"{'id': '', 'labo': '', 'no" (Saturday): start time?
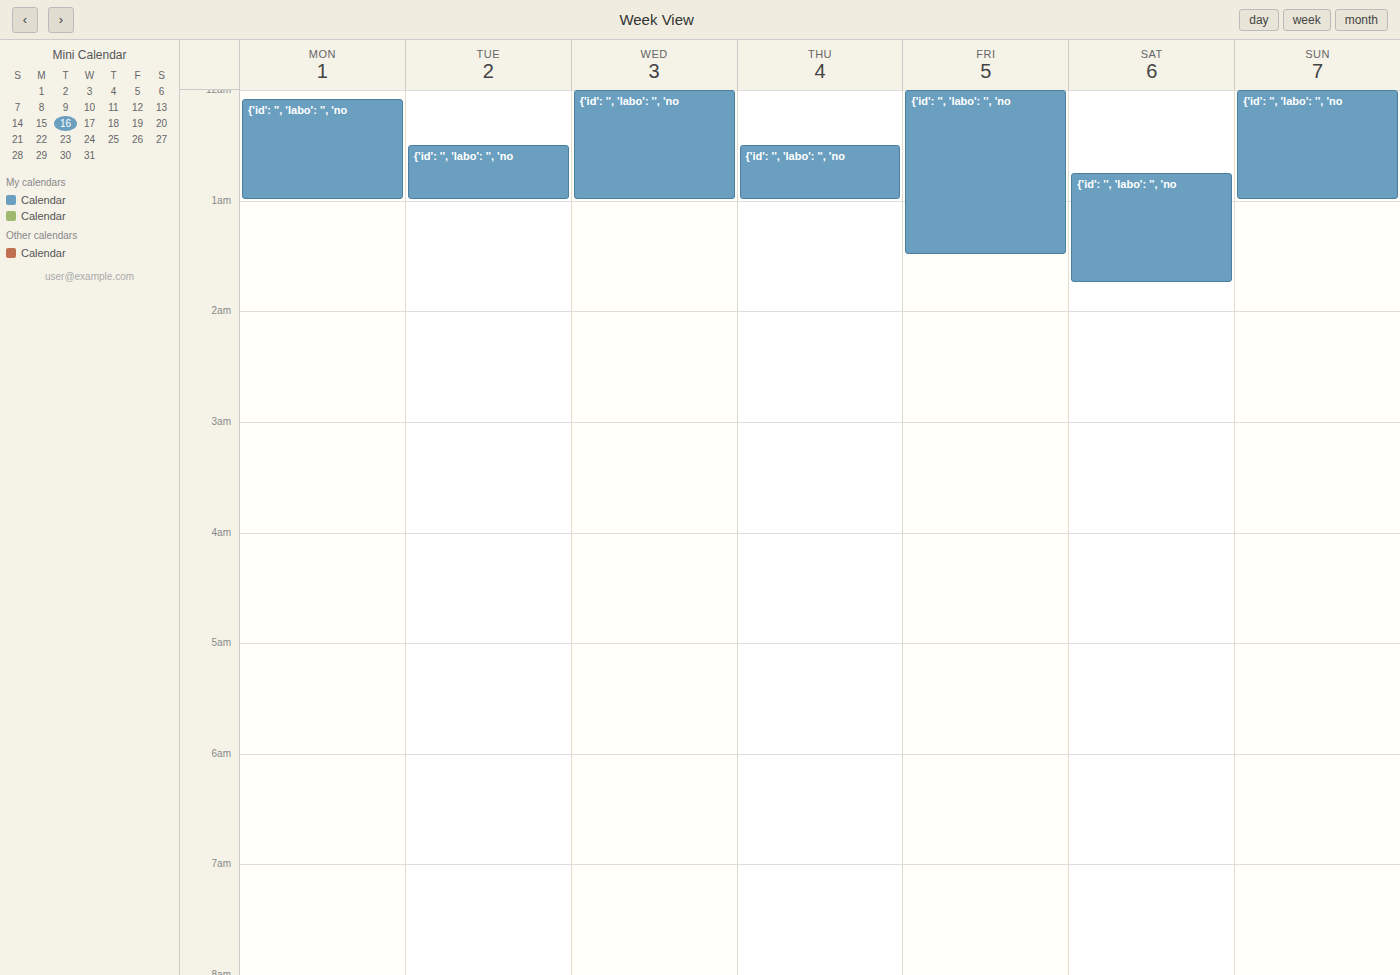
12:45 AM